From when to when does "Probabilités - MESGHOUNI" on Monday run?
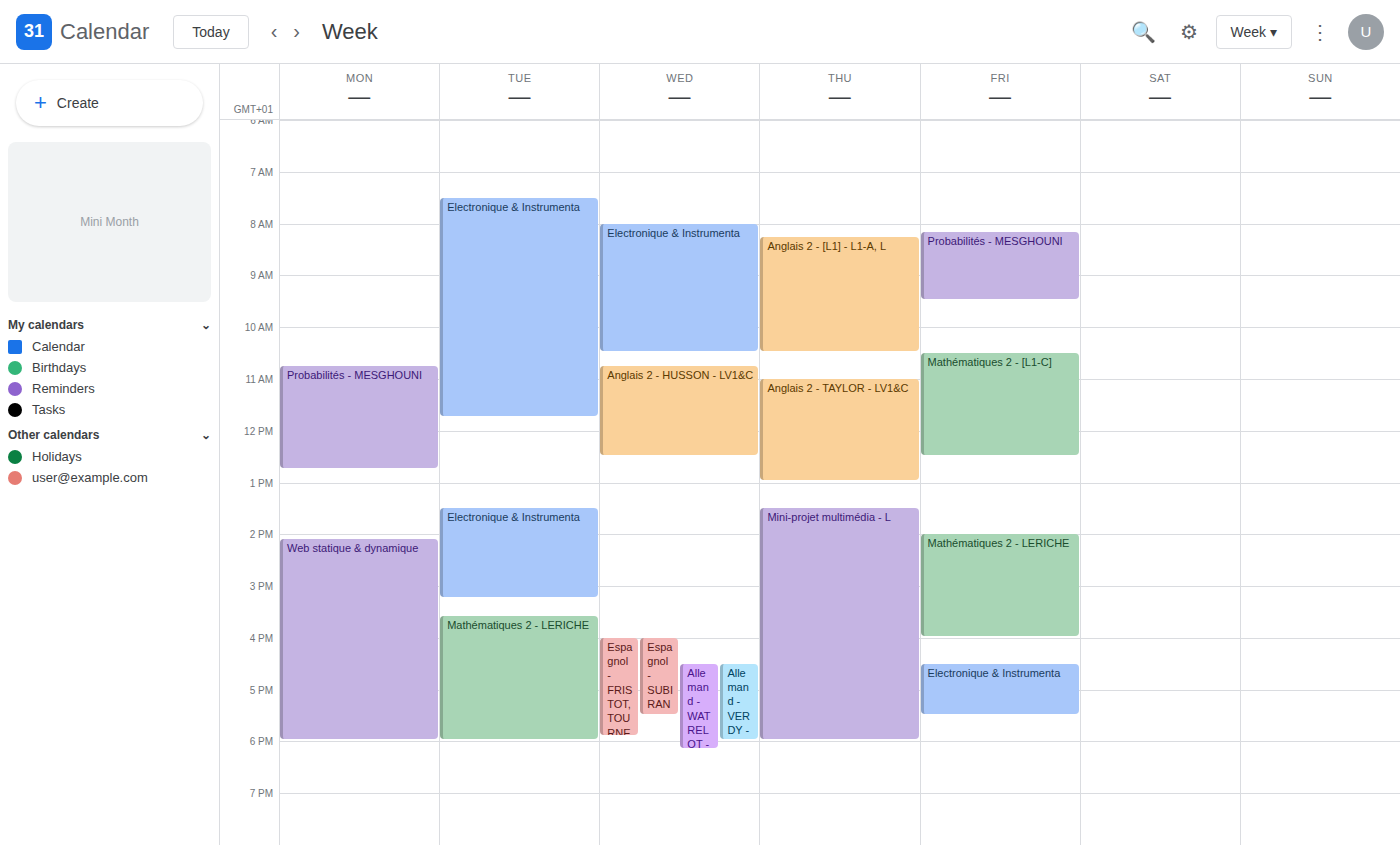
10:45 AM to 12:45 PM